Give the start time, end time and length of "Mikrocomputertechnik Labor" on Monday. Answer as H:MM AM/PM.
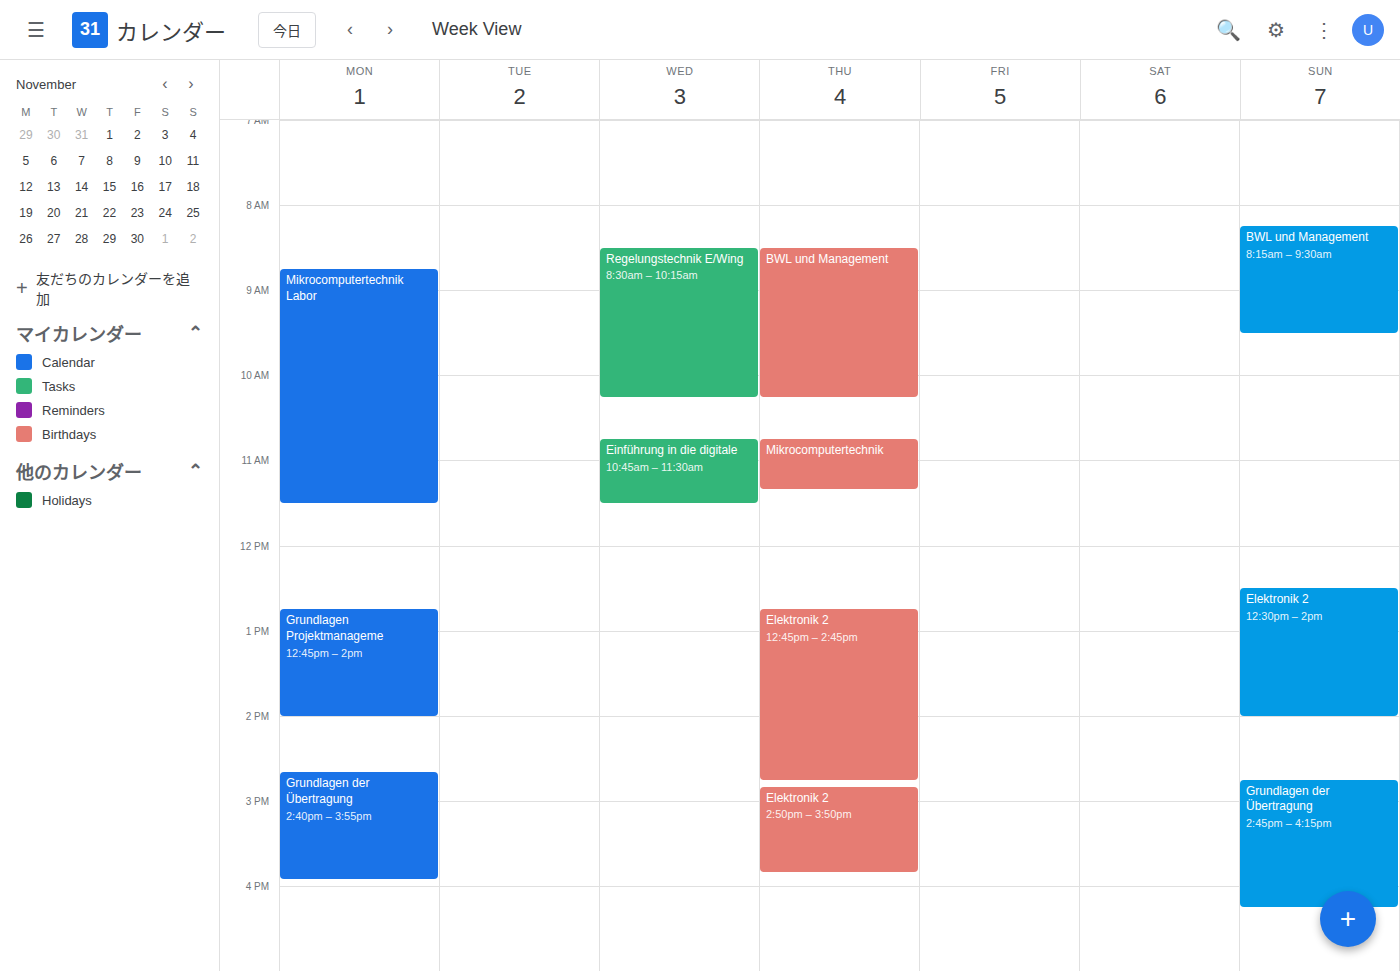
8:45 AM to 11:30 AM, 2 hours 45 minutes